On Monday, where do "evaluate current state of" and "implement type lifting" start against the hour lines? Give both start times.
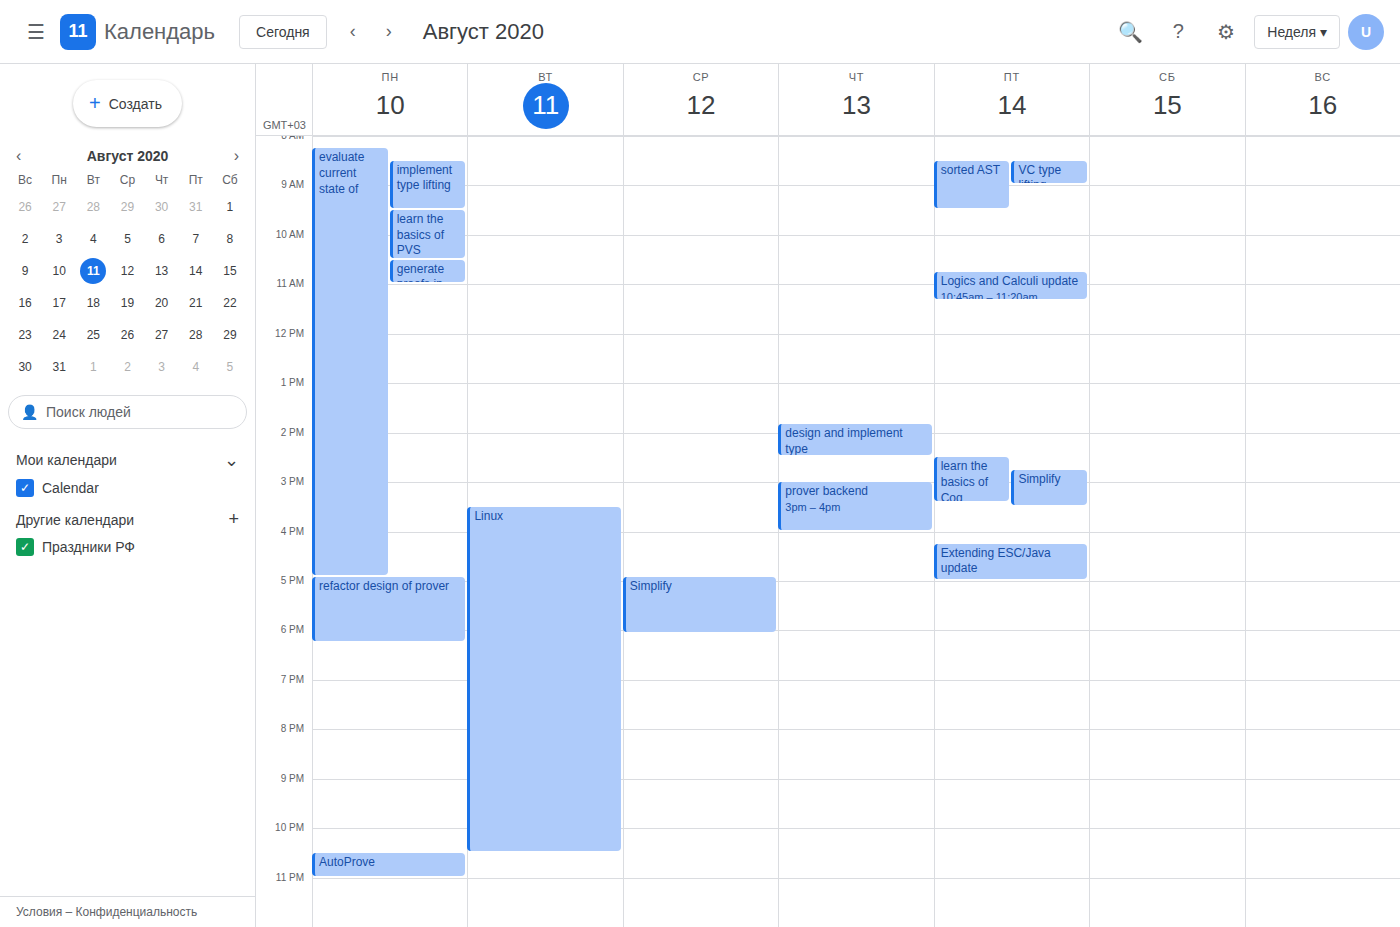
"evaluate current state of": 08:15, neither: a quarter of the way from the 08:00 line to the 09:00 line. "implement type lifting": 08:30, halfway between the 08:00 and 09:00 lines.